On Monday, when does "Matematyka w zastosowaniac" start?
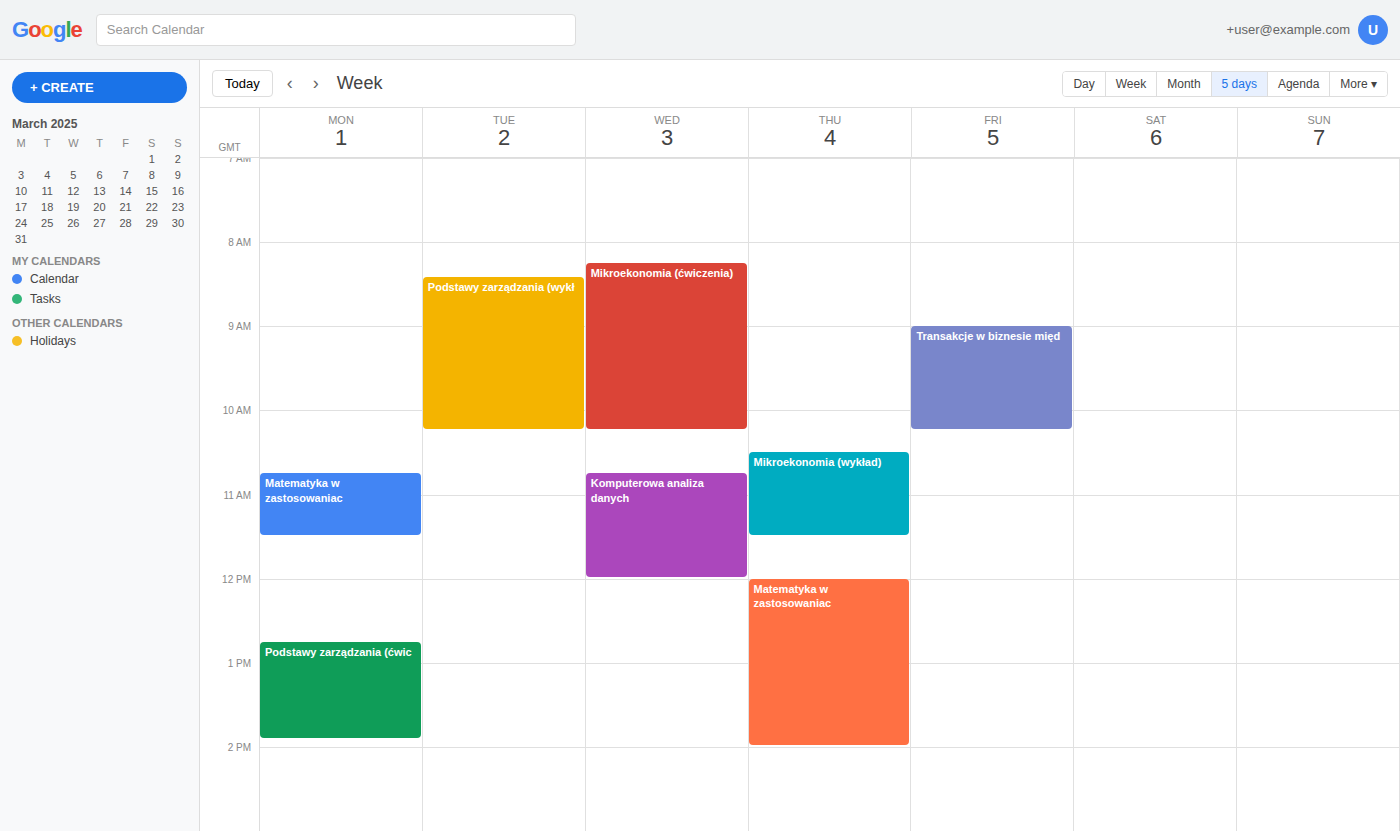
10:45 AM